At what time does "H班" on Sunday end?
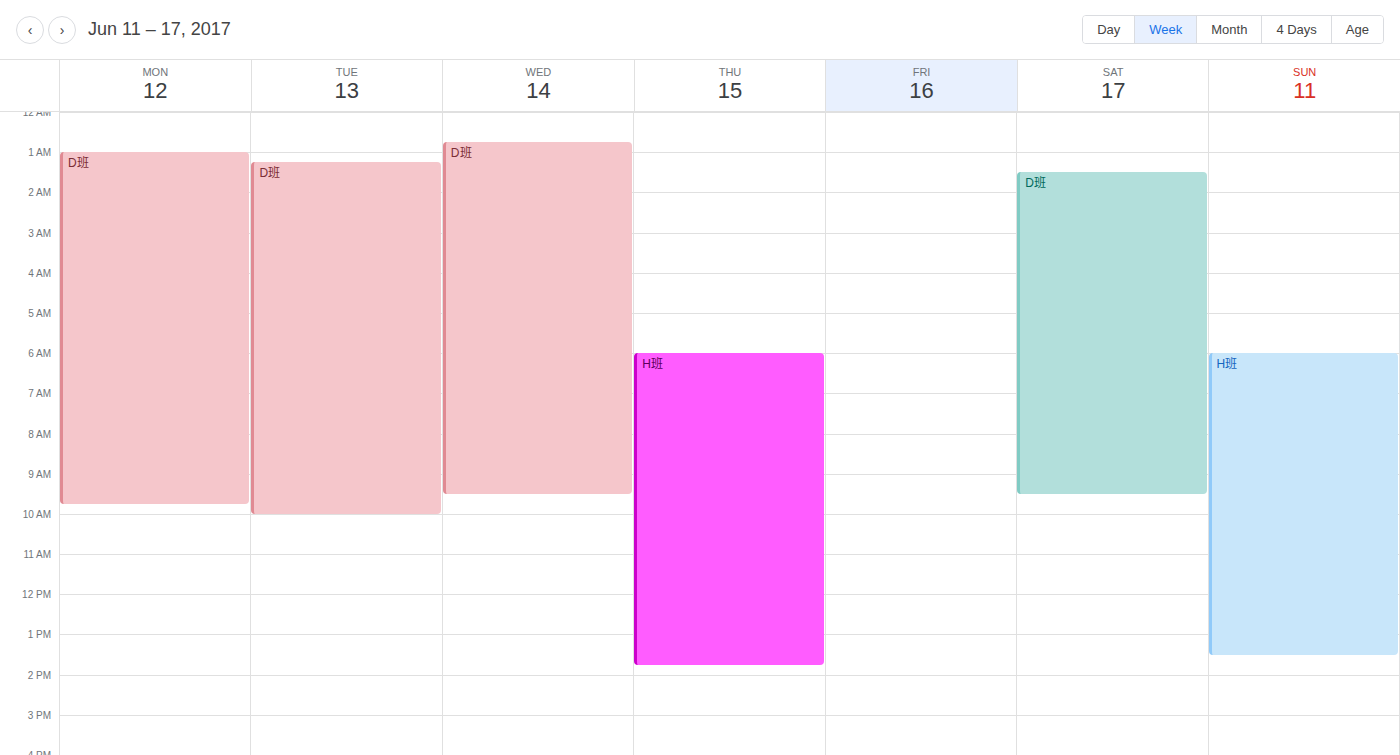
1:30 PM